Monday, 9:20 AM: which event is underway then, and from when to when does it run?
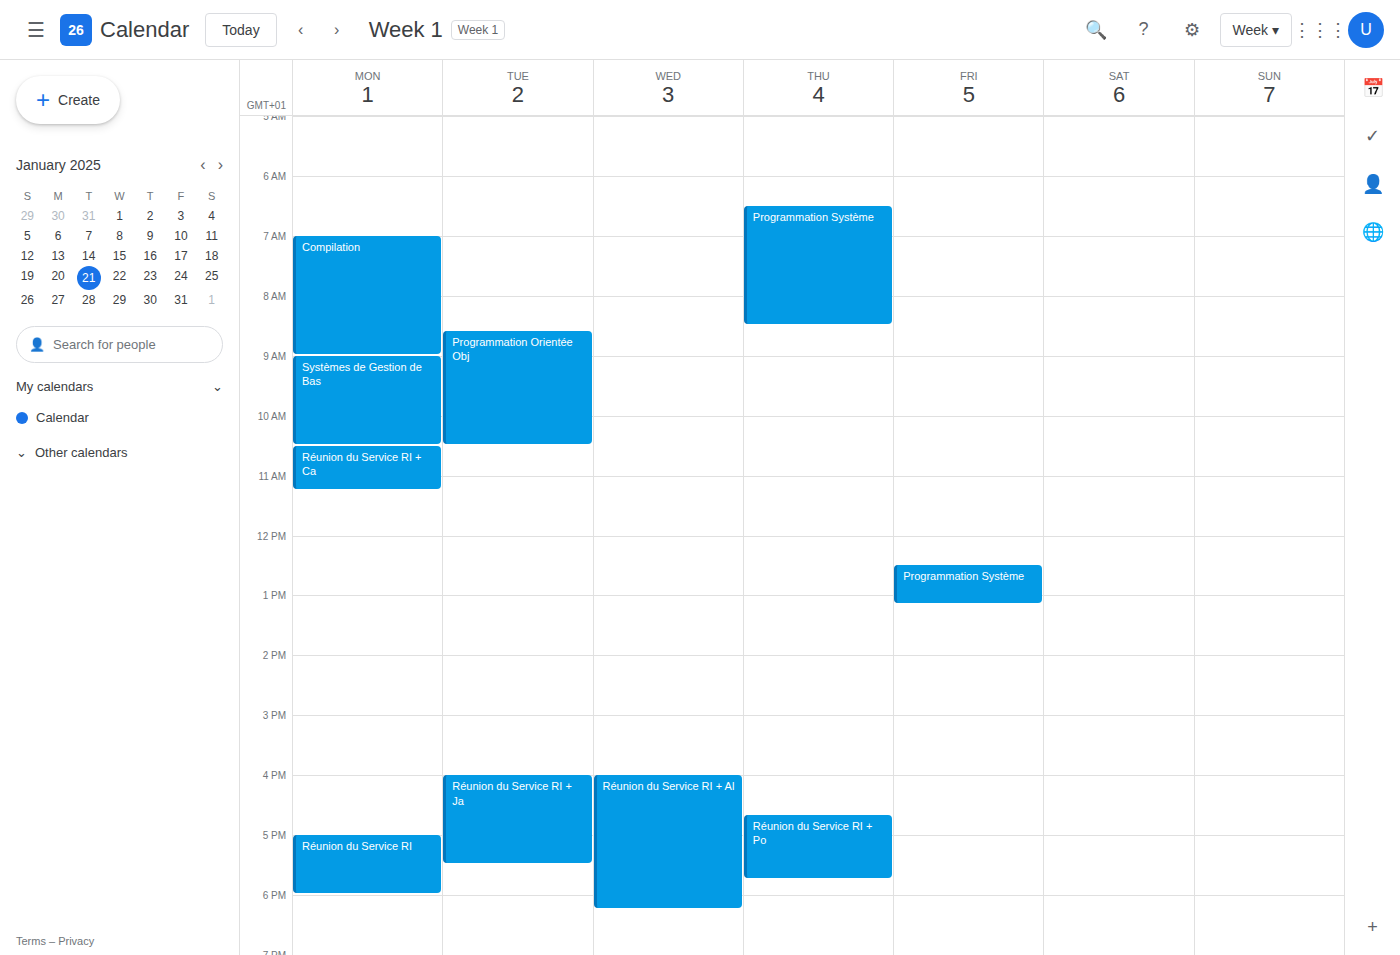
"Systèmes de Gestion de Bas", 9:00 AM to 10:30 AM